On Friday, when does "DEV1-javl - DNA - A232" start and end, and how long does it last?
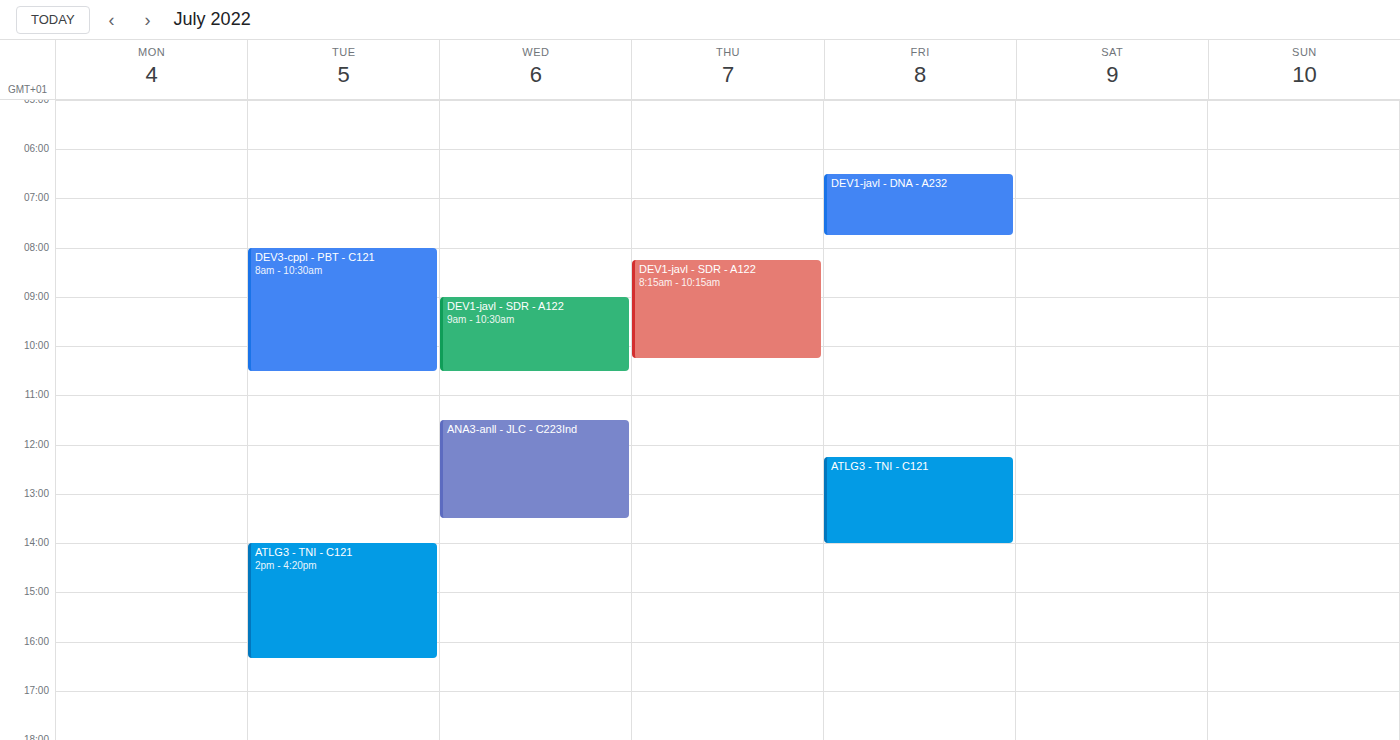
06:30 to 07:45, 1 hour 15 minutes